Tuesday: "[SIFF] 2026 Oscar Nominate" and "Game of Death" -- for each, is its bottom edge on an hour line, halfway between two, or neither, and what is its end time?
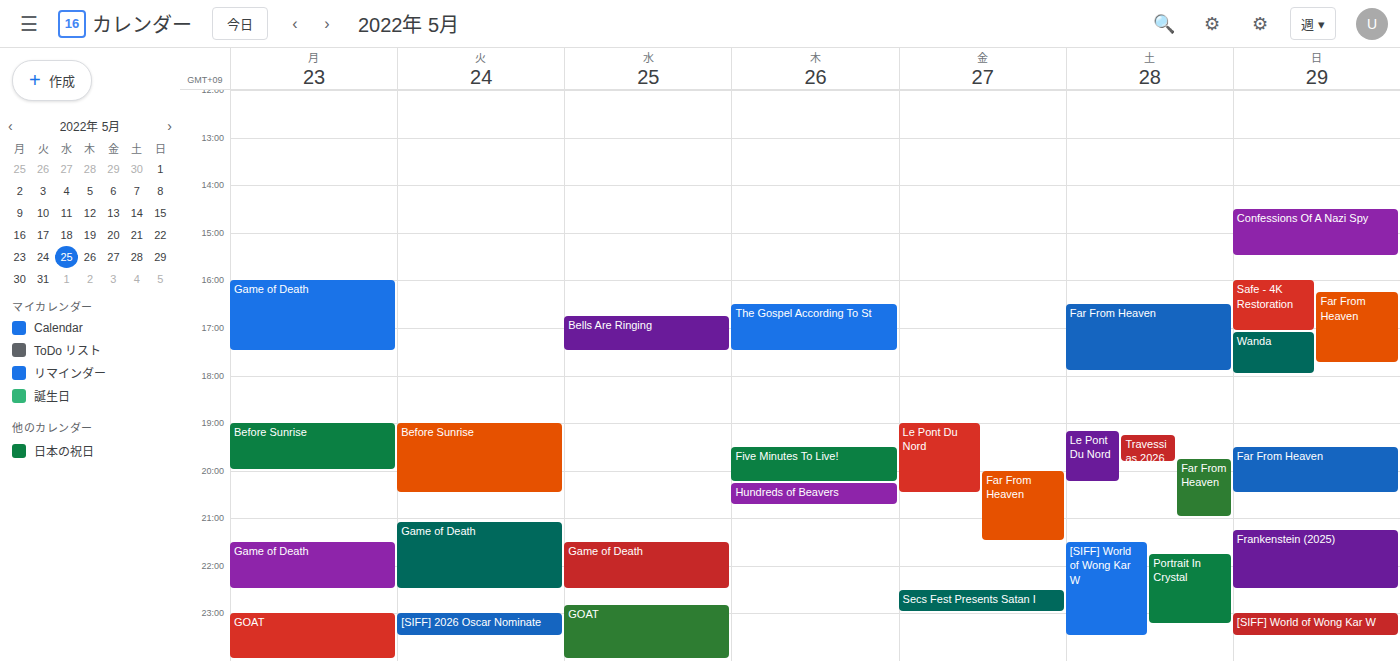
"[SIFF] 2026 Oscar Nominate": 11:30 PM, halfway between the 11 PM and 12 AM lines. "Game of Death": 10:30 PM, halfway between the 10 PM and 11 PM lines.